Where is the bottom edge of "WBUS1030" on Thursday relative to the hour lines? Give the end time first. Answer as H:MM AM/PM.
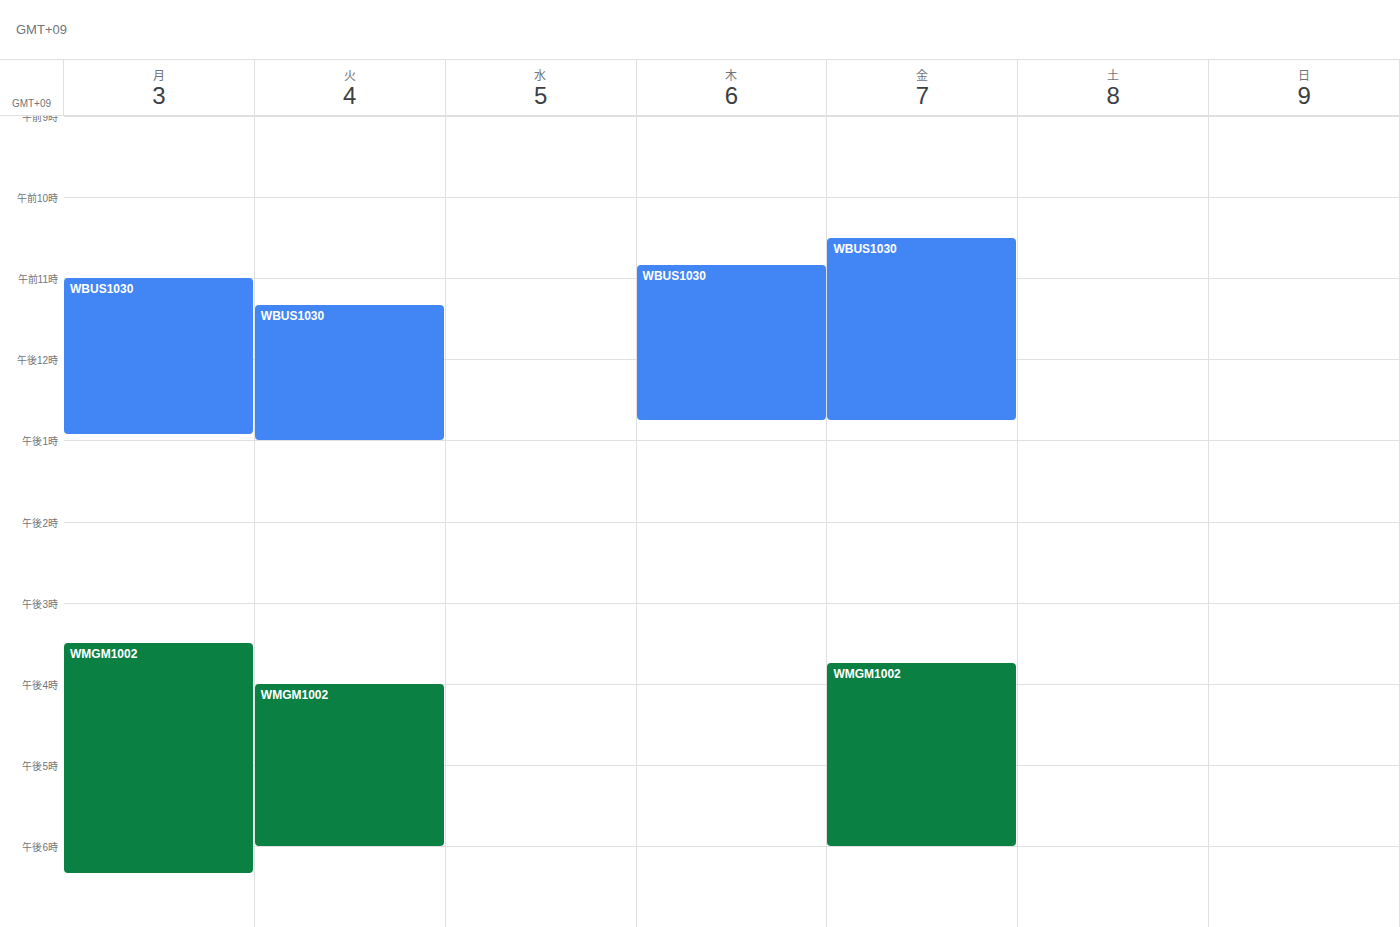
12:45 PM -- neither: three quarters of the way from the 12 PM line to the 1 PM line.